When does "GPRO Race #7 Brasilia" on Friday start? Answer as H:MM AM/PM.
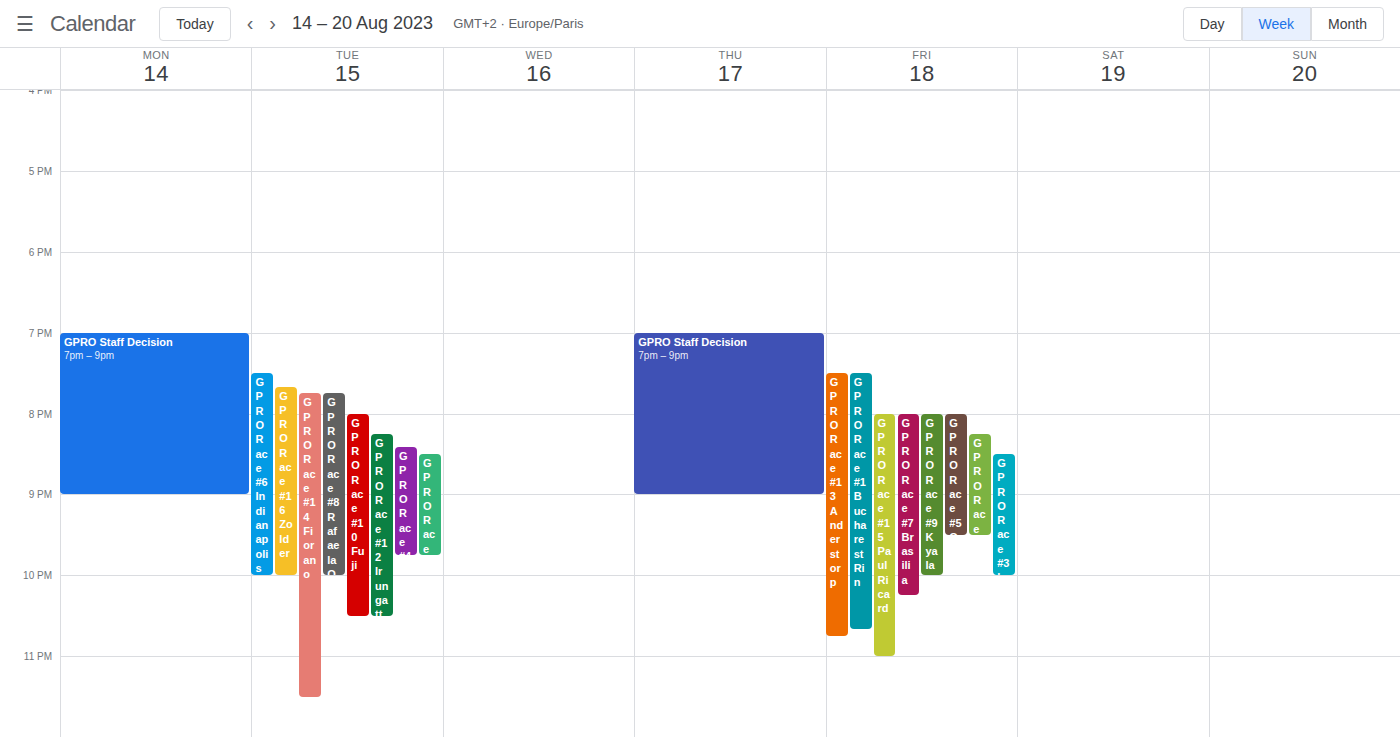
8:00 PM